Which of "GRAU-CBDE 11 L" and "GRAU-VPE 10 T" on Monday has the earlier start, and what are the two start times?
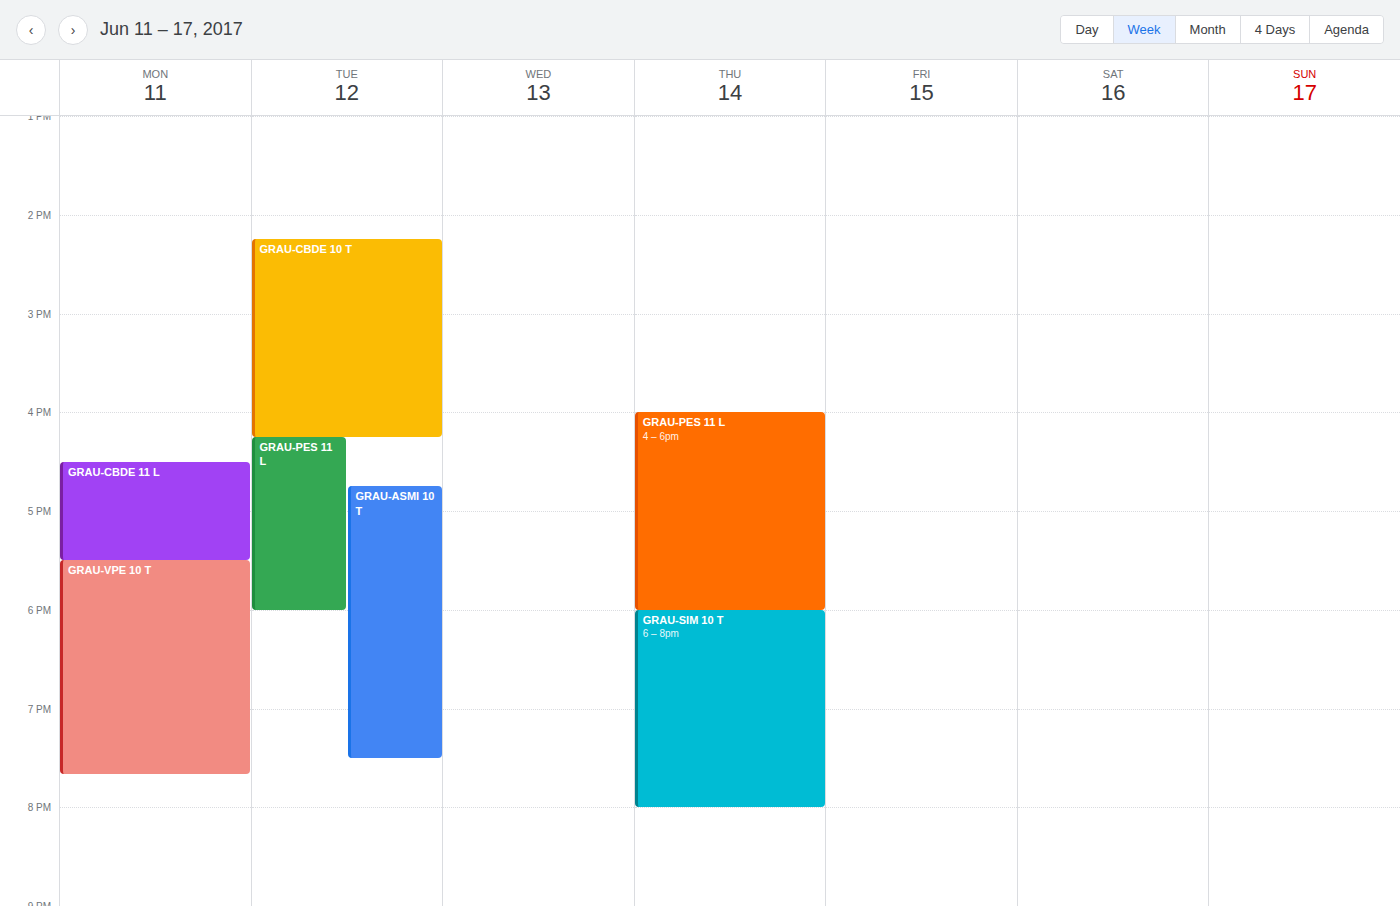
"GRAU-CBDE 11 L" 4:30 PM; "GRAU-VPE 10 T" 5:30 PM.